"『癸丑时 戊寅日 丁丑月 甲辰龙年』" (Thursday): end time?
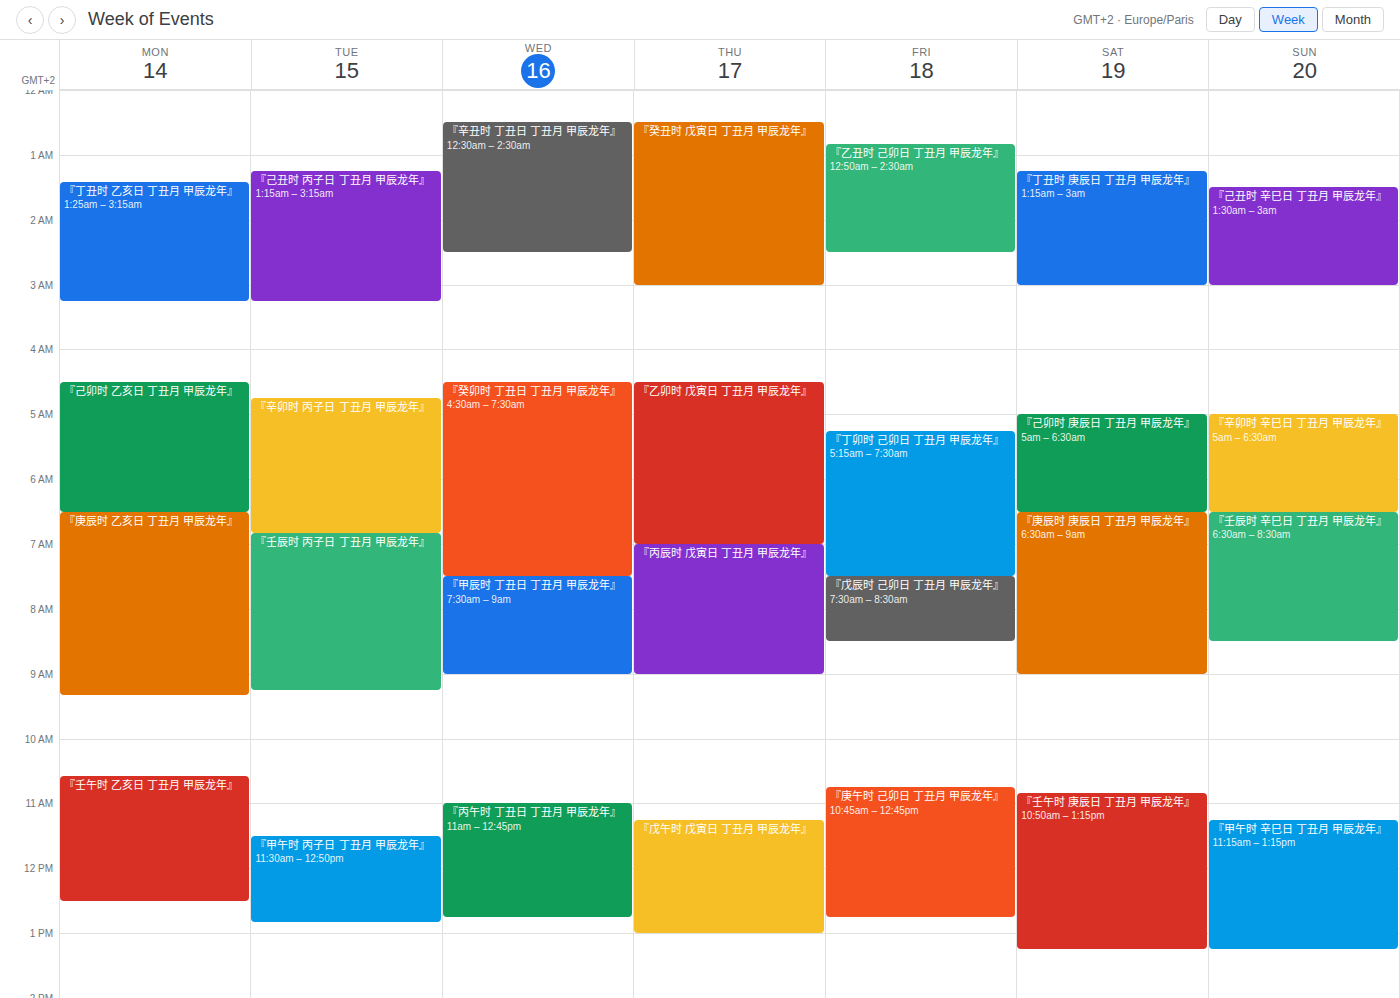
3:00 AM